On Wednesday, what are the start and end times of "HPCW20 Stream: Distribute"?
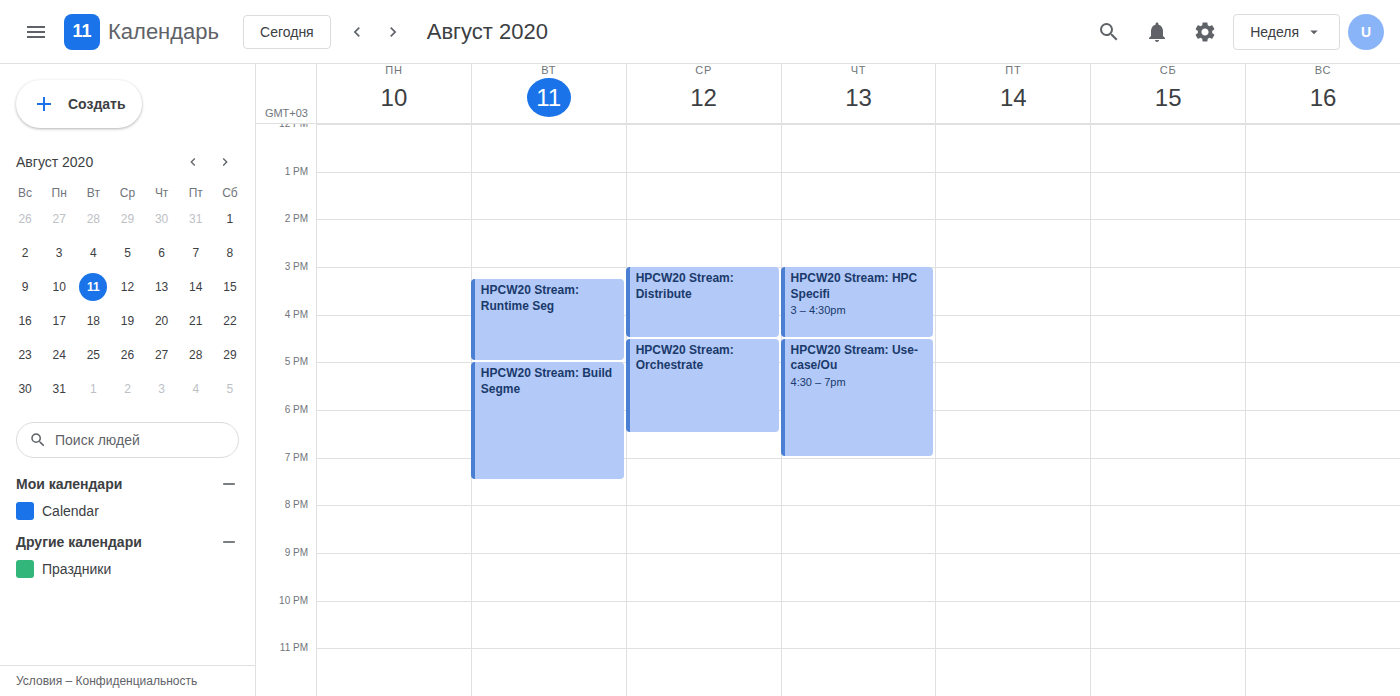
3:00 PM to 4:30 PM